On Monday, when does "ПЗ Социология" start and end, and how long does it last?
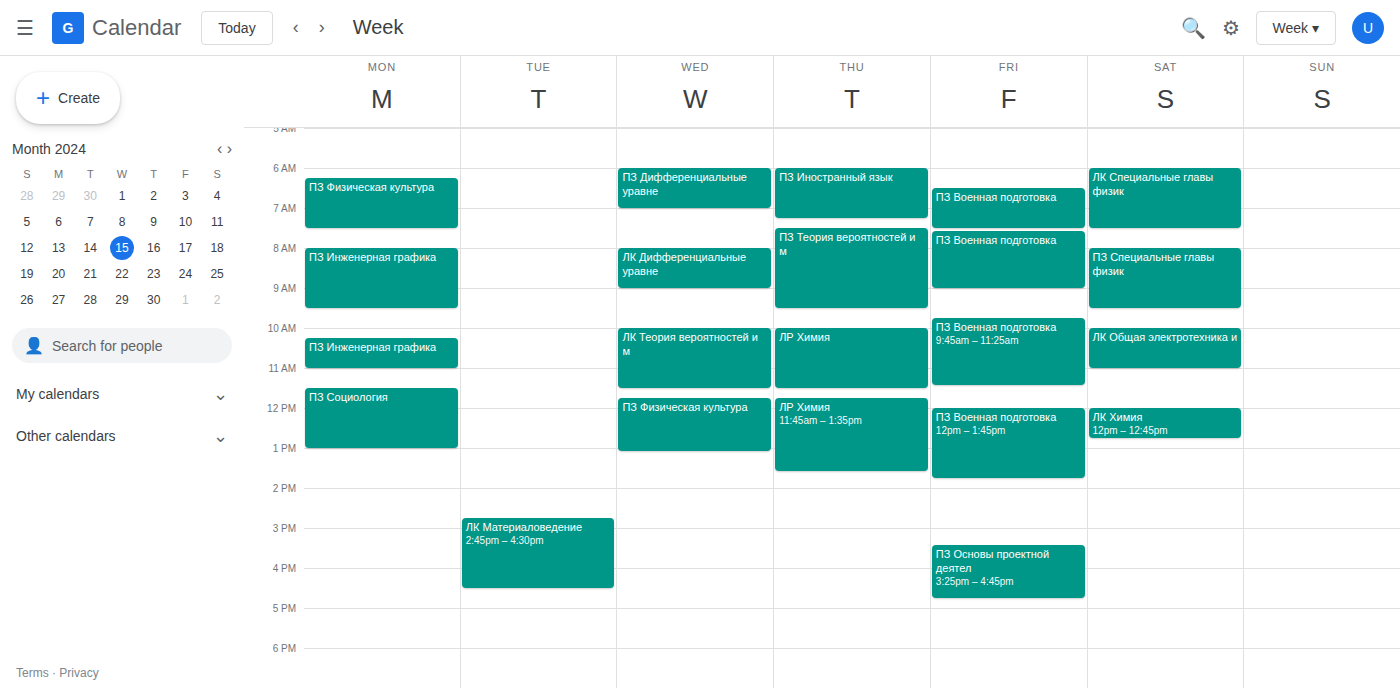
11:30 to 13:00, 1 hour 30 minutes